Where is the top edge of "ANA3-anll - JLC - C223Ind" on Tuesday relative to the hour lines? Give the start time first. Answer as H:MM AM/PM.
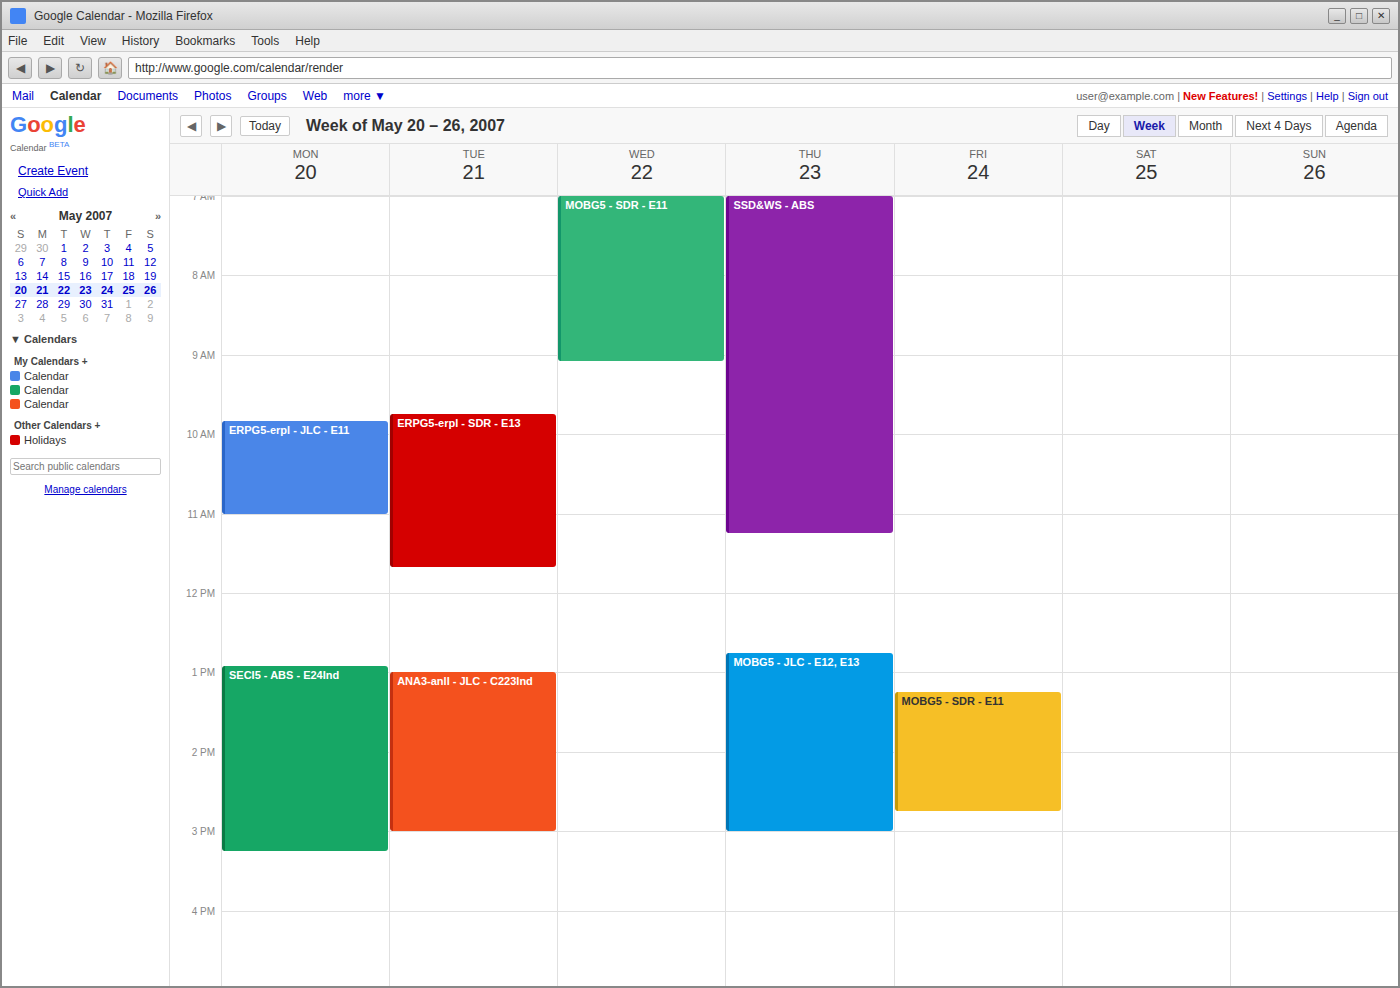
1:00 PM -- exactly on the 1 PM line.